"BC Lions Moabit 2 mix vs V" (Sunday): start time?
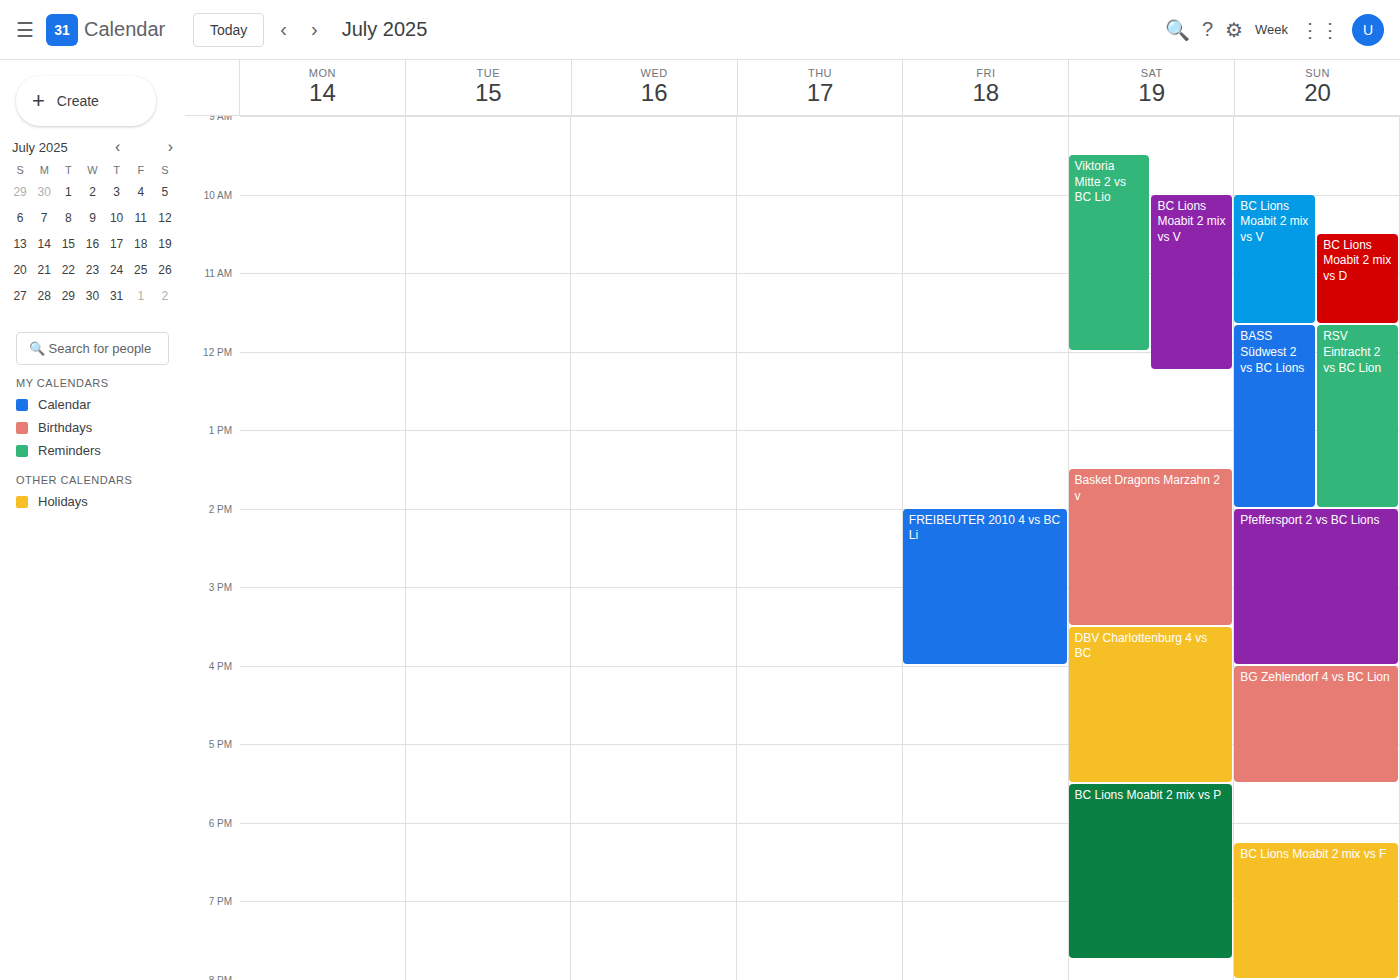
10:00 AM